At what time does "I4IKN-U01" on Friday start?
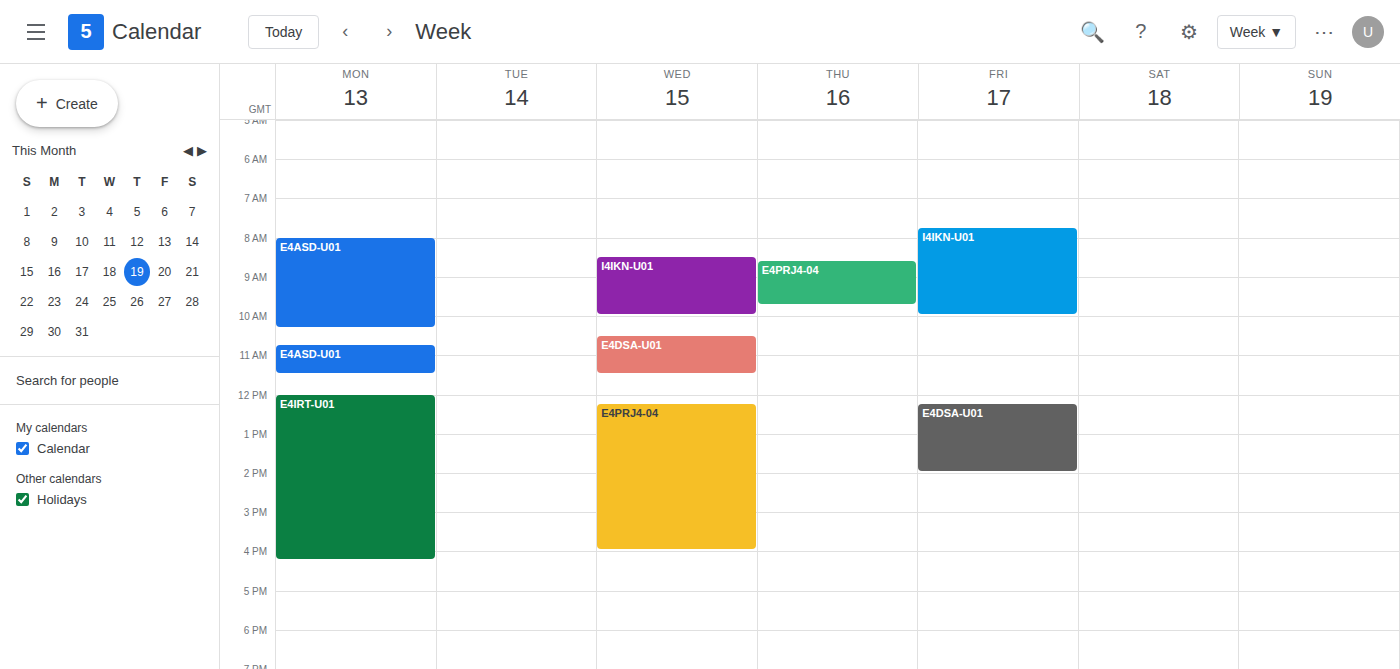
07:45